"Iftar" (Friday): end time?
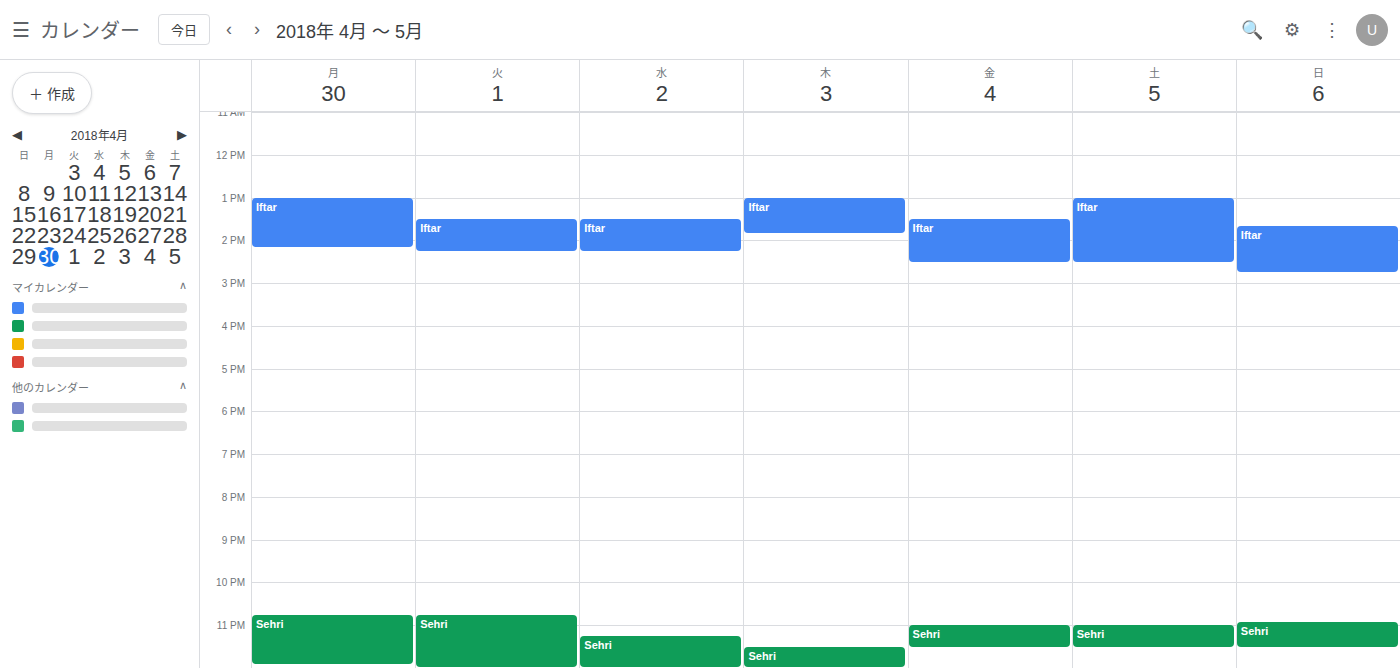
2:30 PM